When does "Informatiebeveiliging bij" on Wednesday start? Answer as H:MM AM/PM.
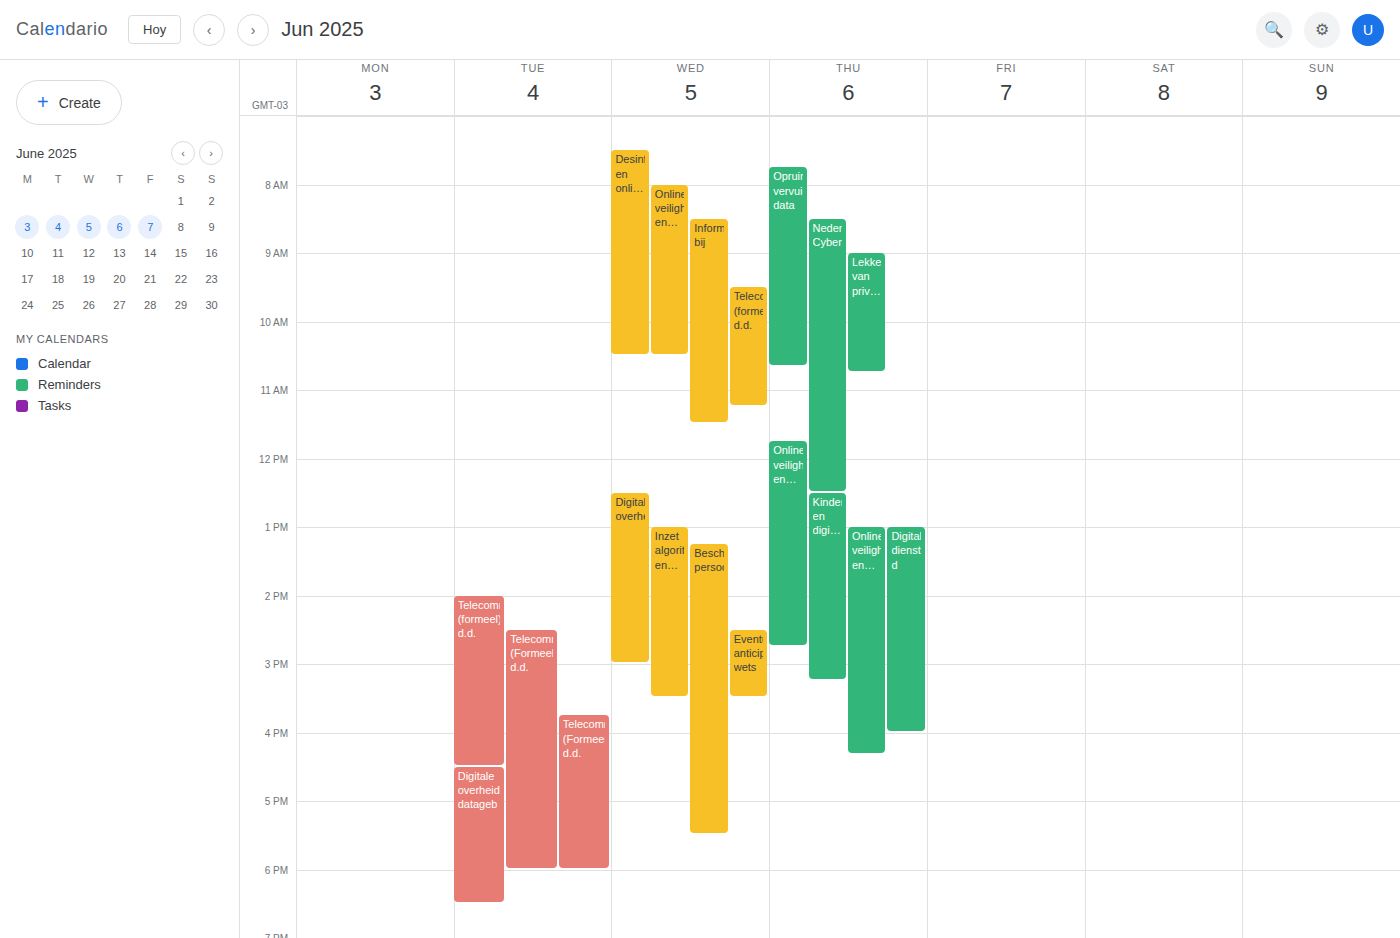
8:30 AM